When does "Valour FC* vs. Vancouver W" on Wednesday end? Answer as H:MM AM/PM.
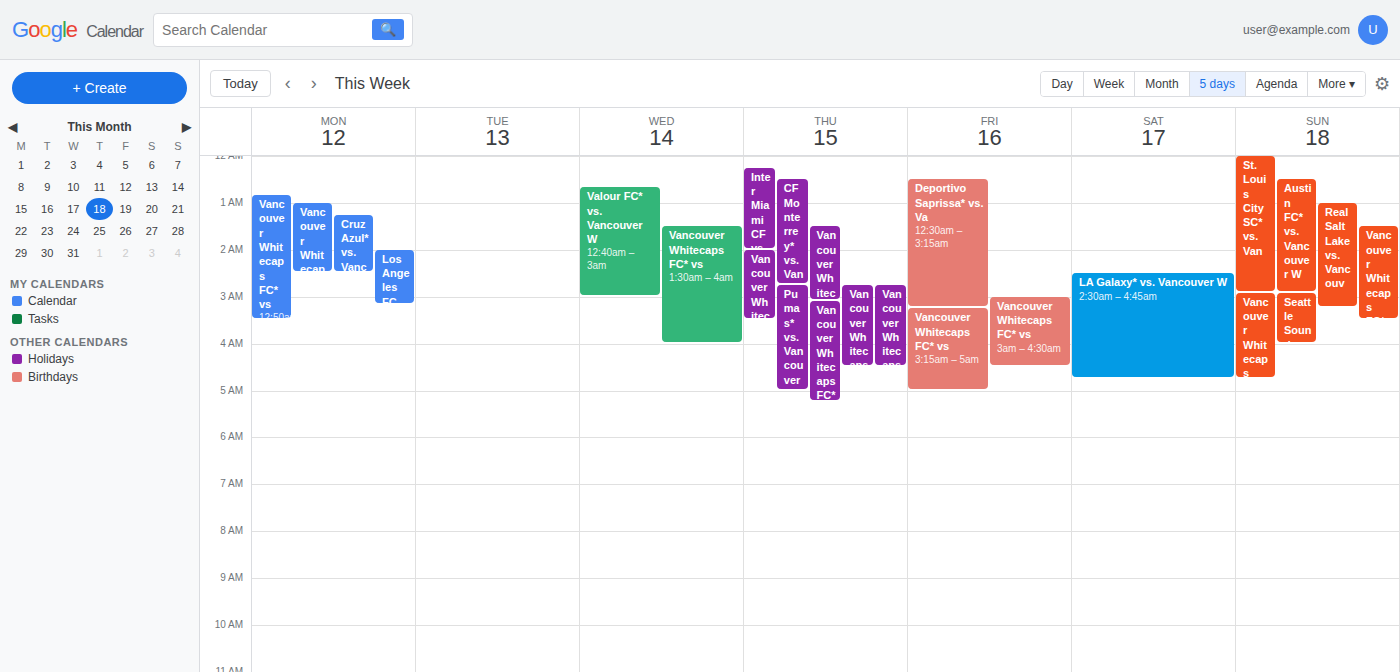
3:00 AM